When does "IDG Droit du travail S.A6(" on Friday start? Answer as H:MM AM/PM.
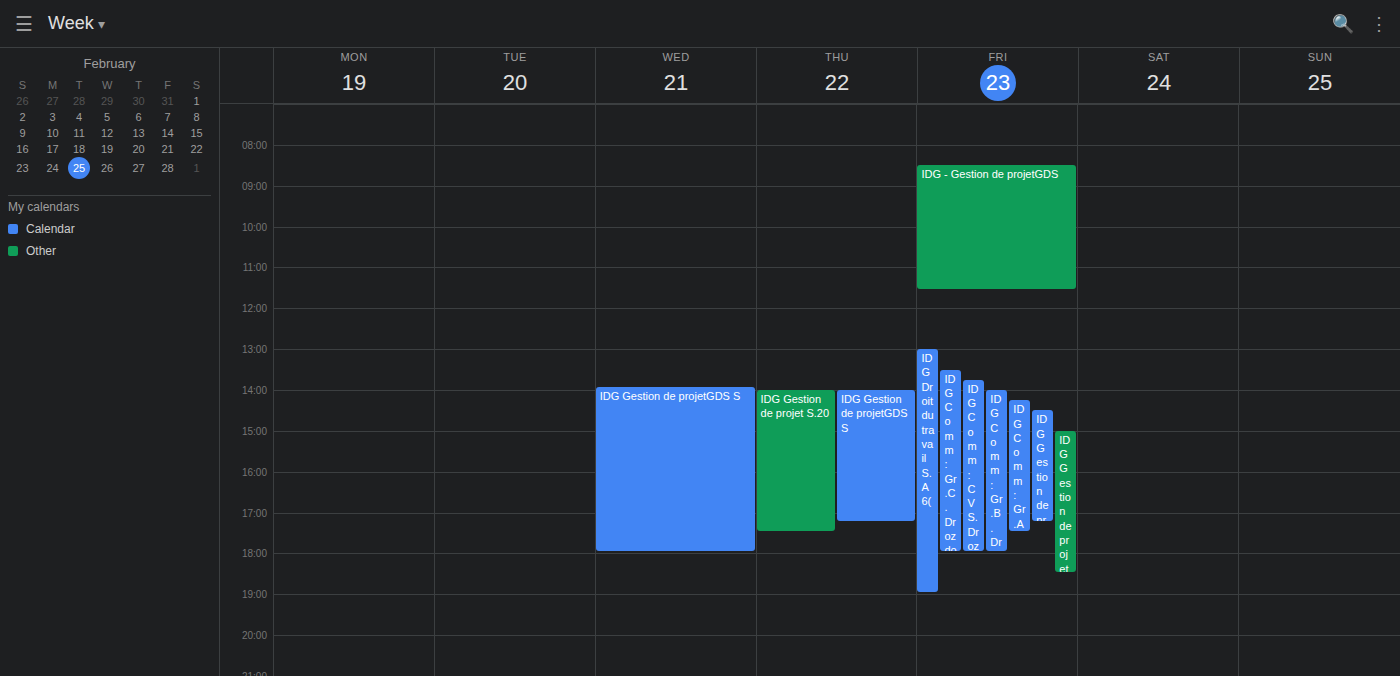
1:00 PM